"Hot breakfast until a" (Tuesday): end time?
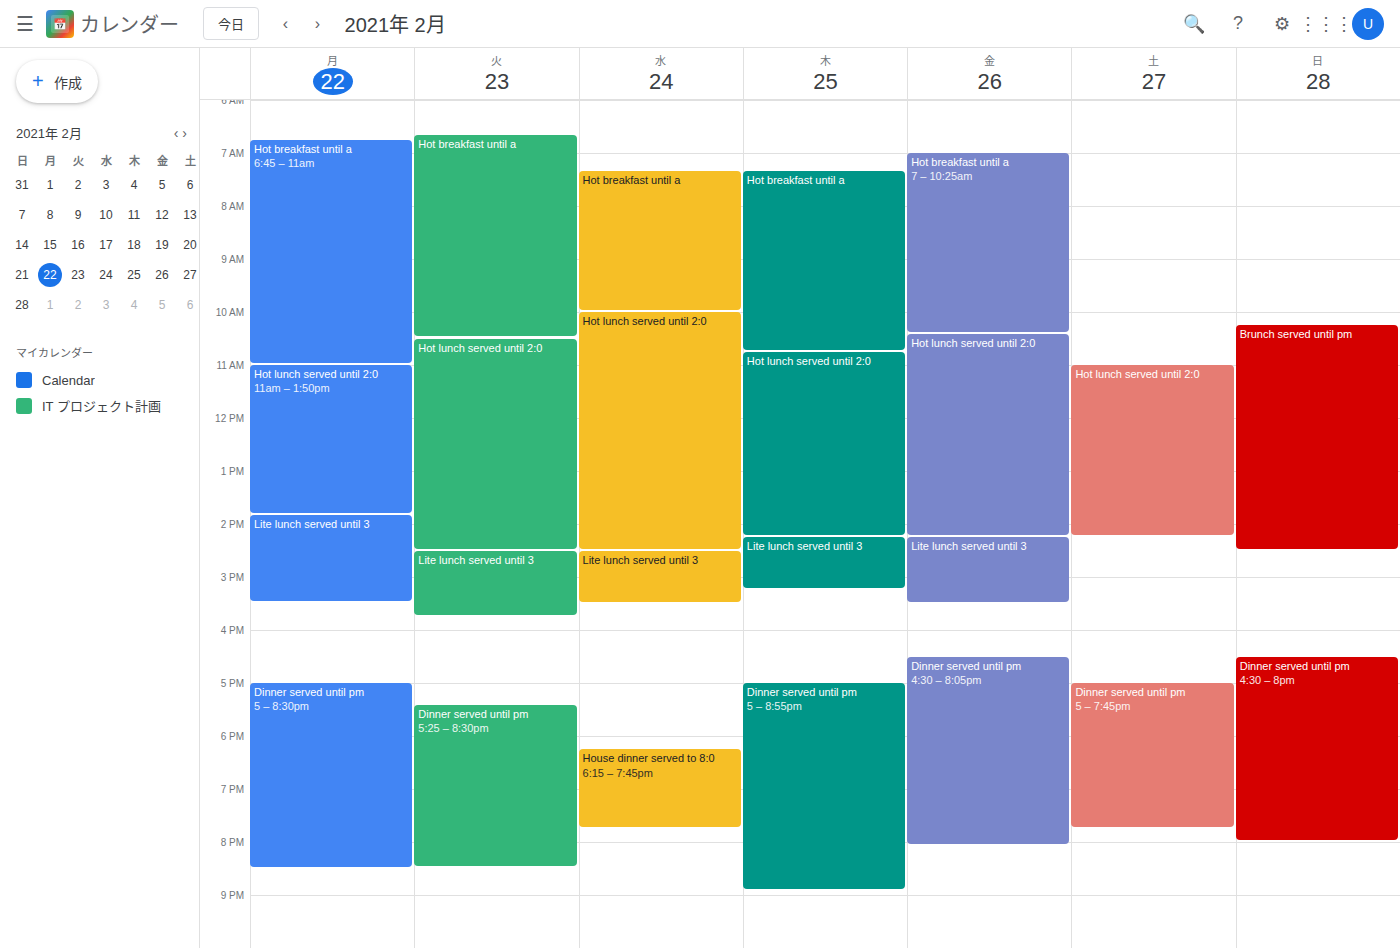
10:30 AM